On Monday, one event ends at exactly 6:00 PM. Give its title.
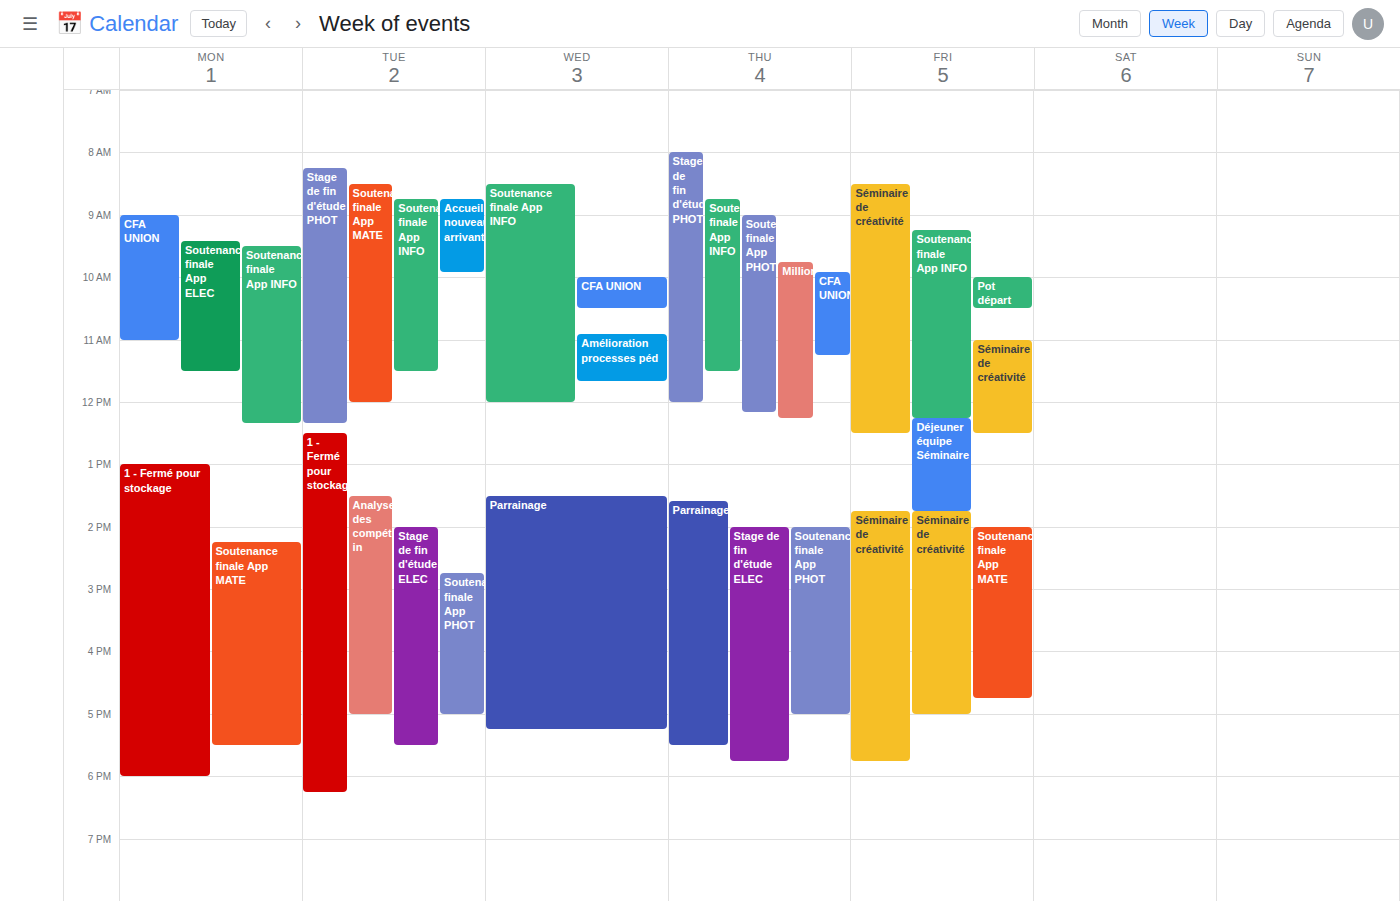
"1 - Fermé pour stockage"